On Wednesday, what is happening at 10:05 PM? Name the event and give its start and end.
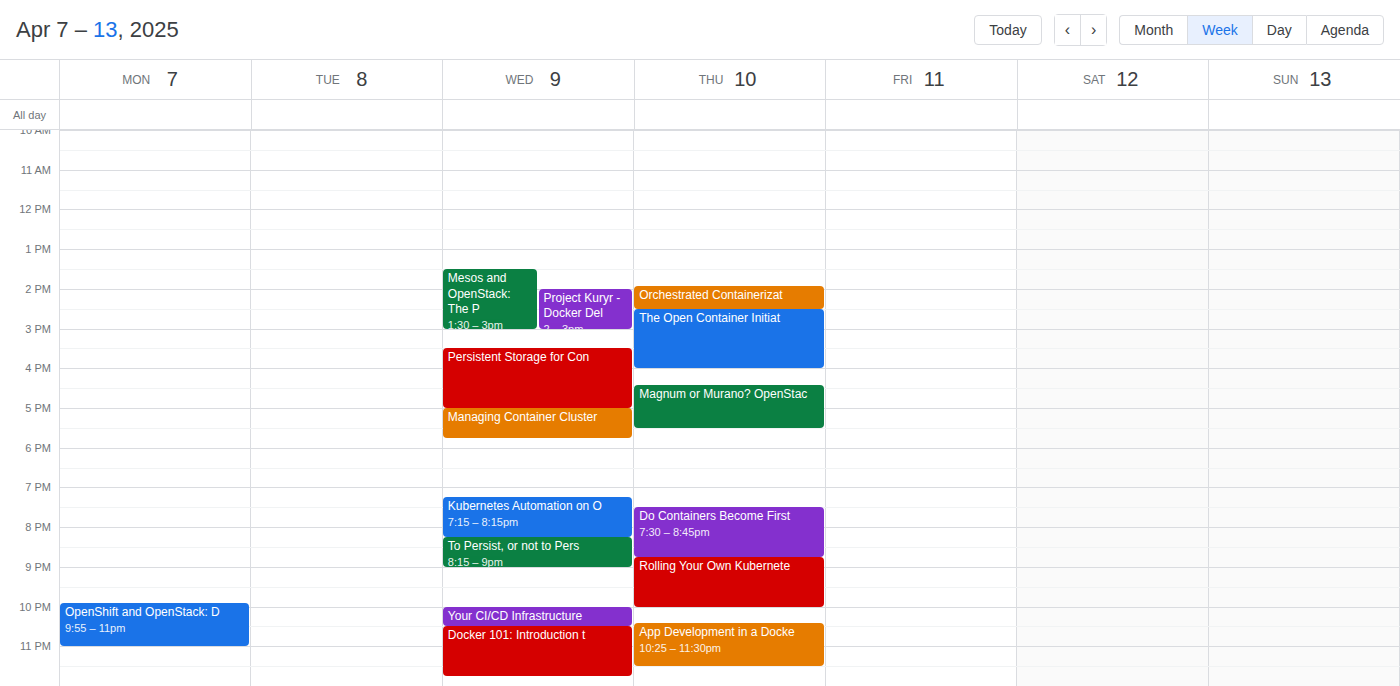
"Your CI/CD Infrastructure", 10:00 PM to 10:30 PM